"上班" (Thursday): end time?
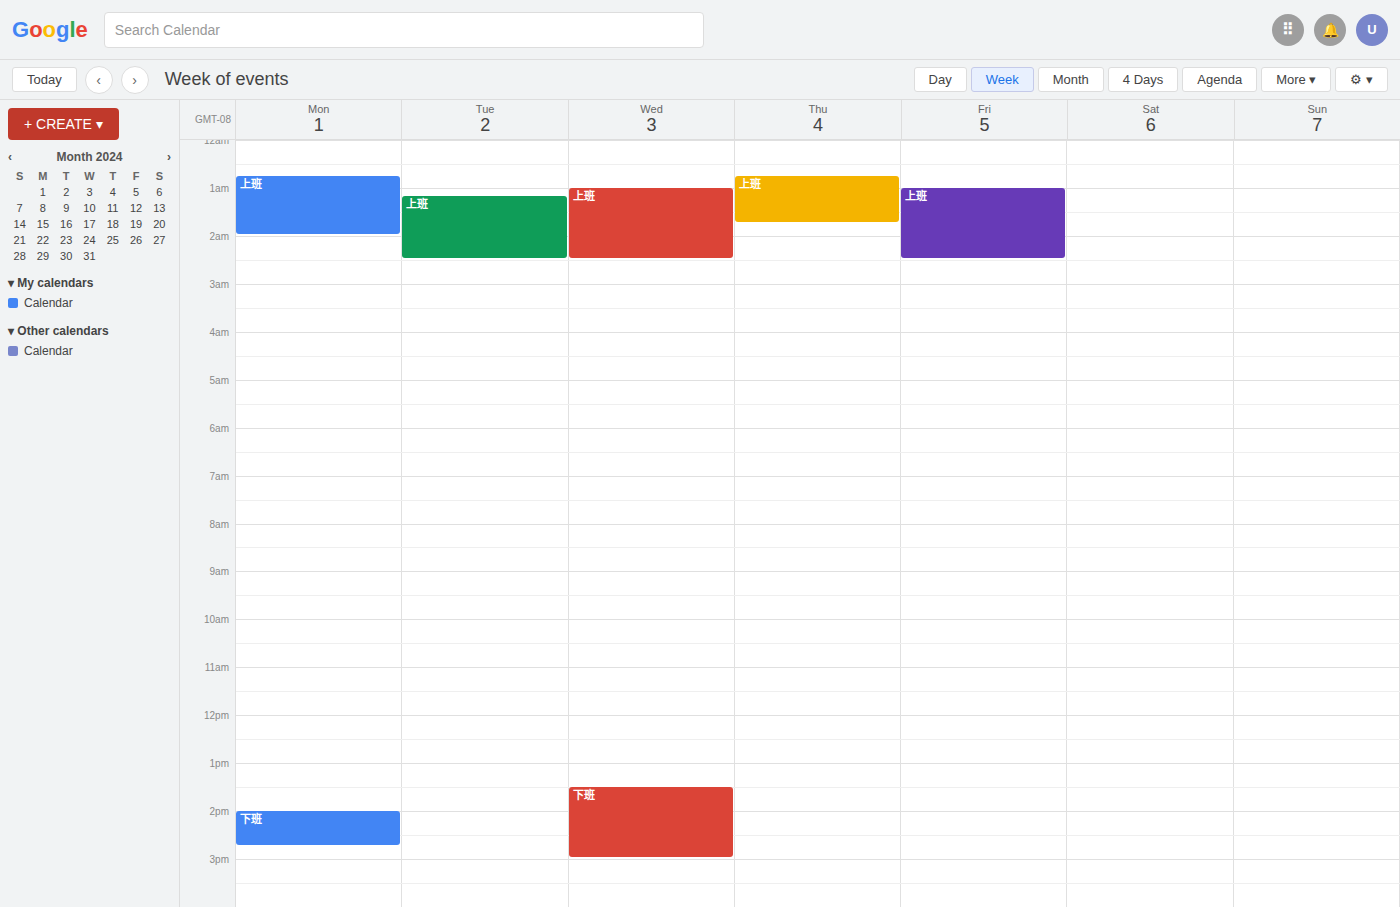
1:45 AM